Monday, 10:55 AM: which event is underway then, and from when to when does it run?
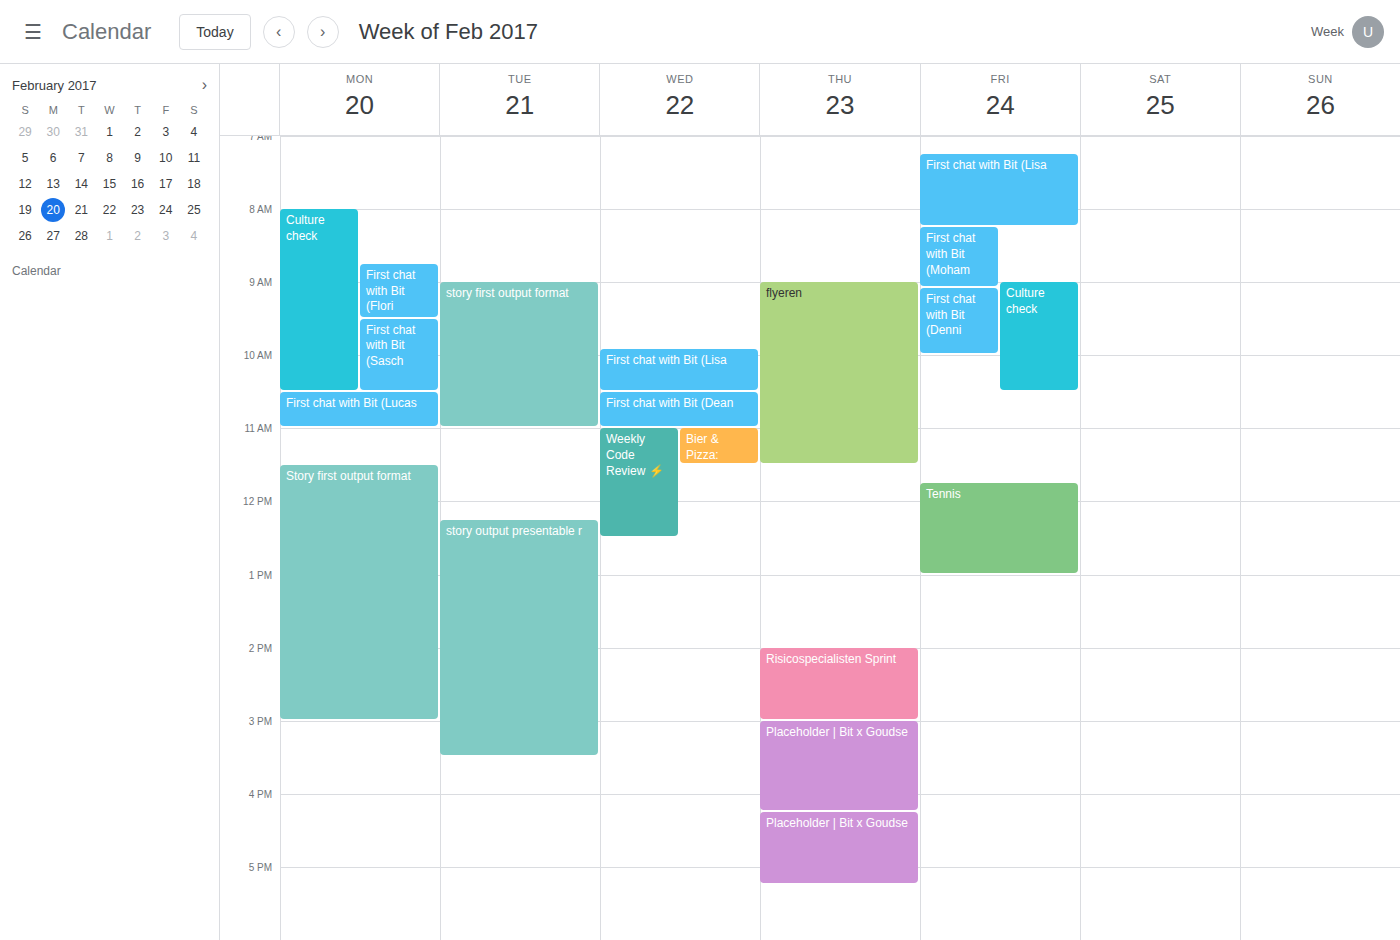
"First chat with Bit (Lucas", 10:30 AM to 11:00 AM